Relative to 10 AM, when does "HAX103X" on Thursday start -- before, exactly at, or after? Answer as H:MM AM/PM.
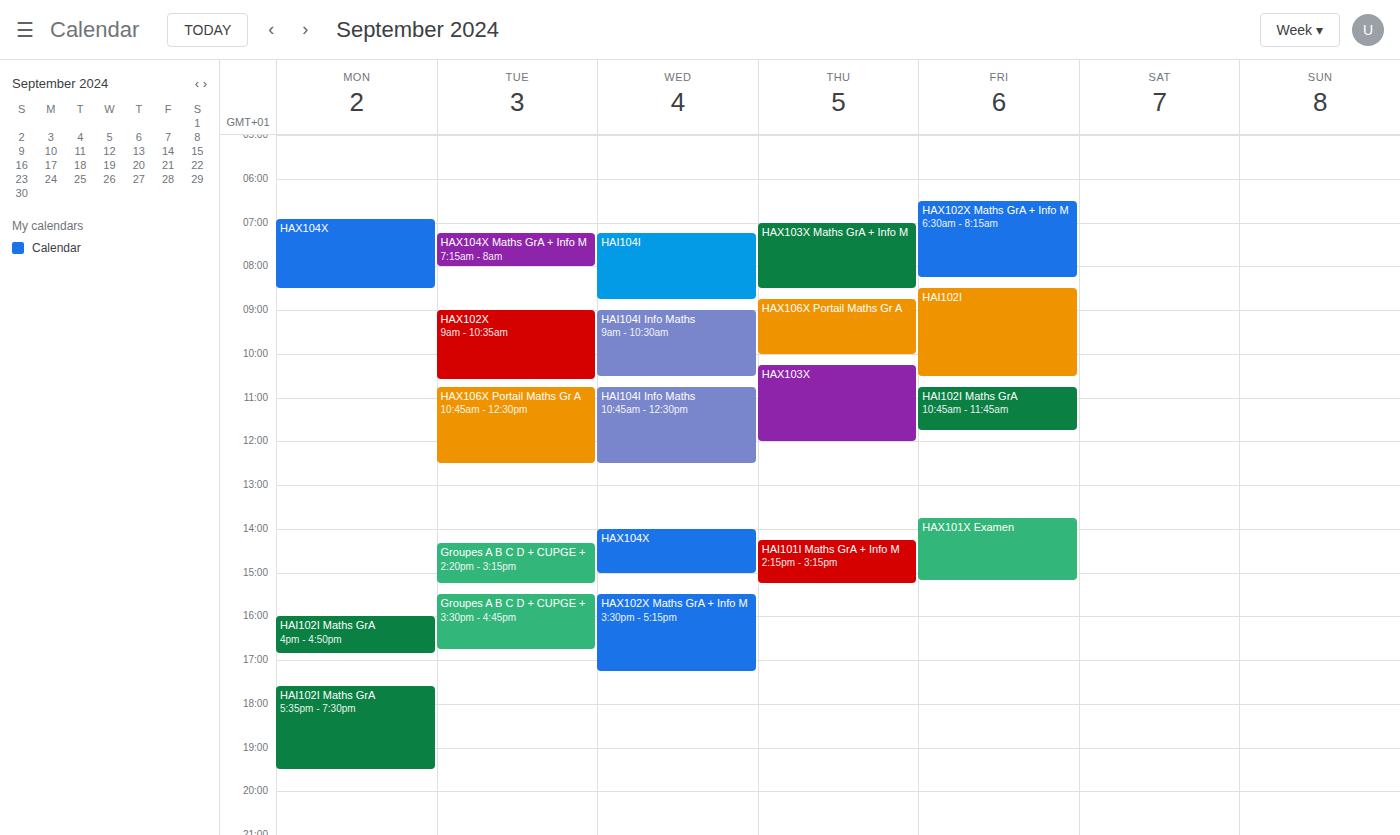
10:15 AM -- after 10 AM, 15 minutes below the 10 AM line.